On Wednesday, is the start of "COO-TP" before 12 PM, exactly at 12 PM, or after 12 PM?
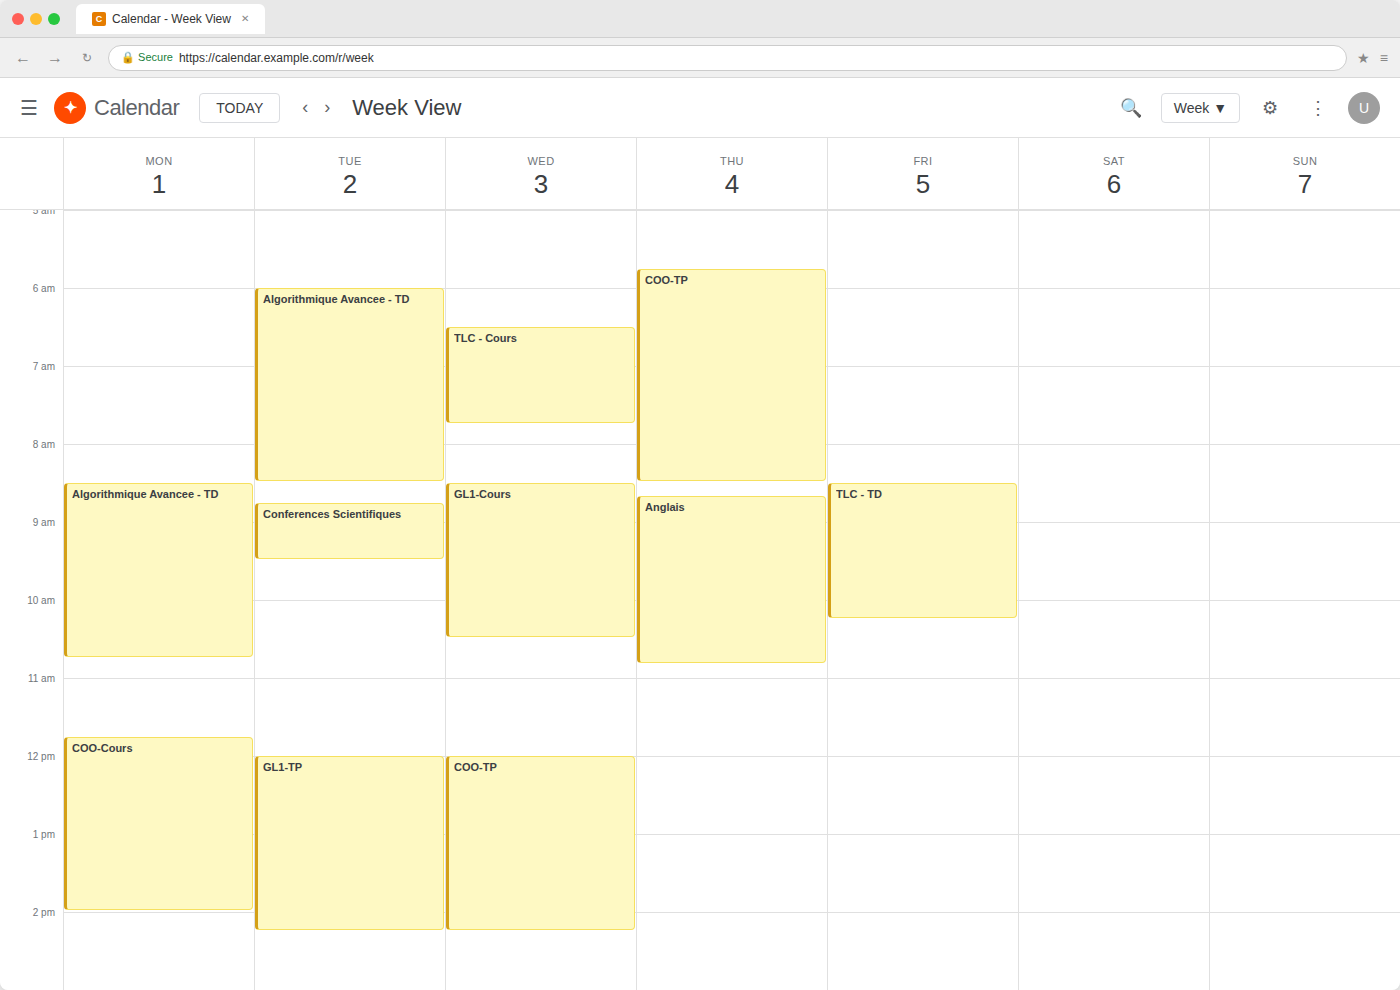
12:00 PM -- exactly at 12 PM, on the 12 PM line.